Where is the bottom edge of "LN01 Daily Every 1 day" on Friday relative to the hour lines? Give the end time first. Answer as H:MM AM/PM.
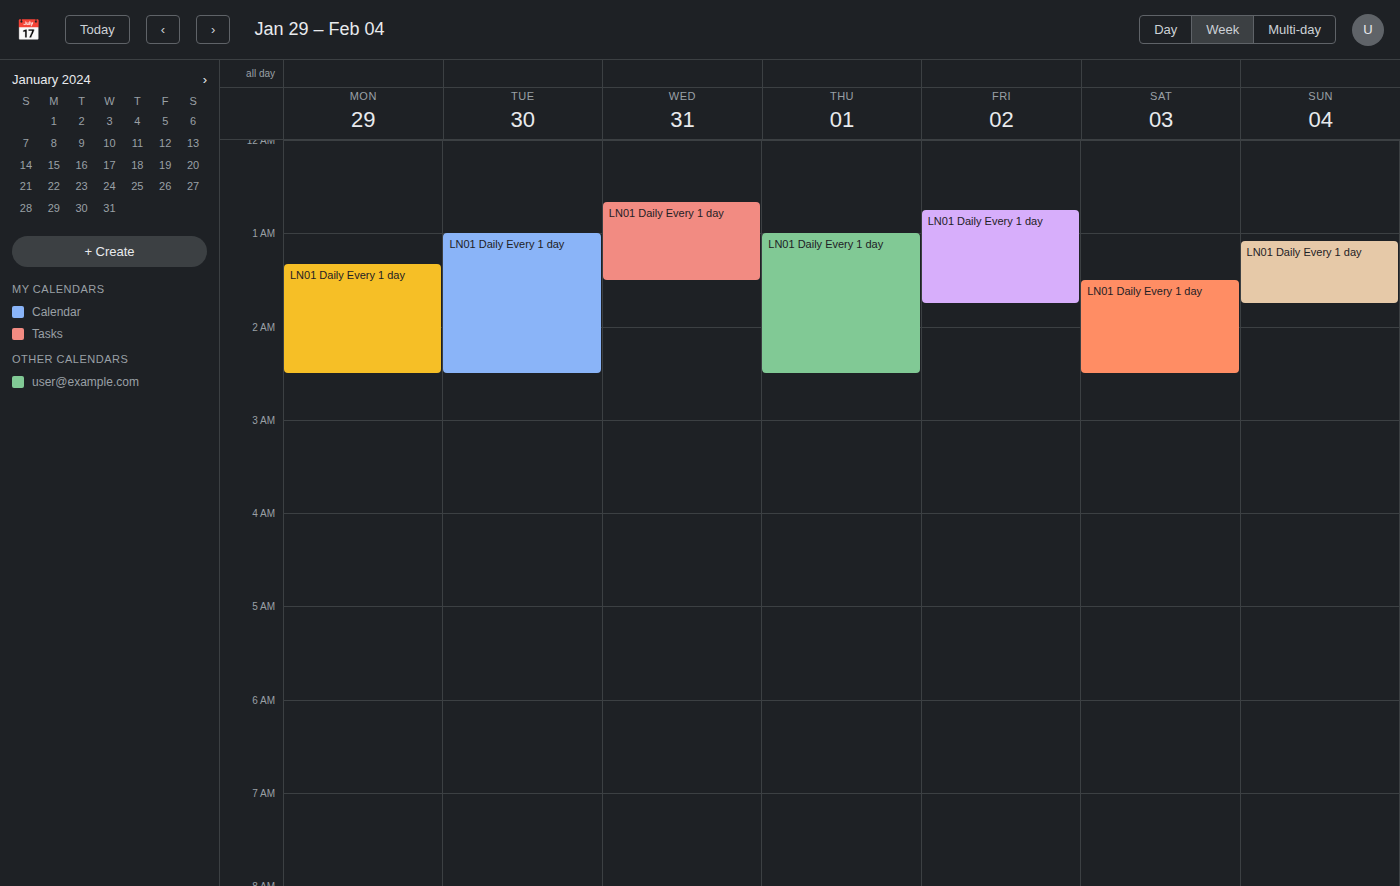
1:45 AM -- neither: three quarters of the way from the 1 AM line to the 2 AM line.